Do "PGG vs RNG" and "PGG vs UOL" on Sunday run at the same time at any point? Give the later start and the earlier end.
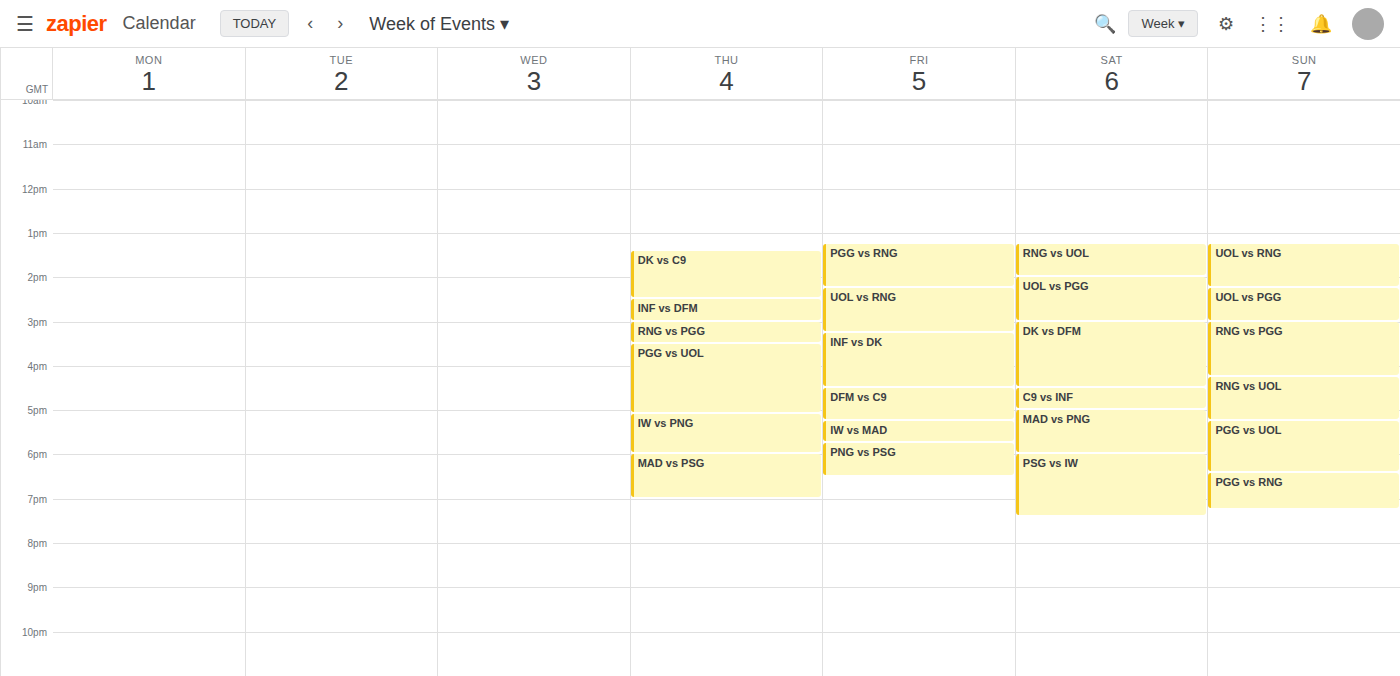
"PGG vs UOL" ends at 6:25 PM, exactly when "PGG vs RNG" starts -- they touch but do not overlap.